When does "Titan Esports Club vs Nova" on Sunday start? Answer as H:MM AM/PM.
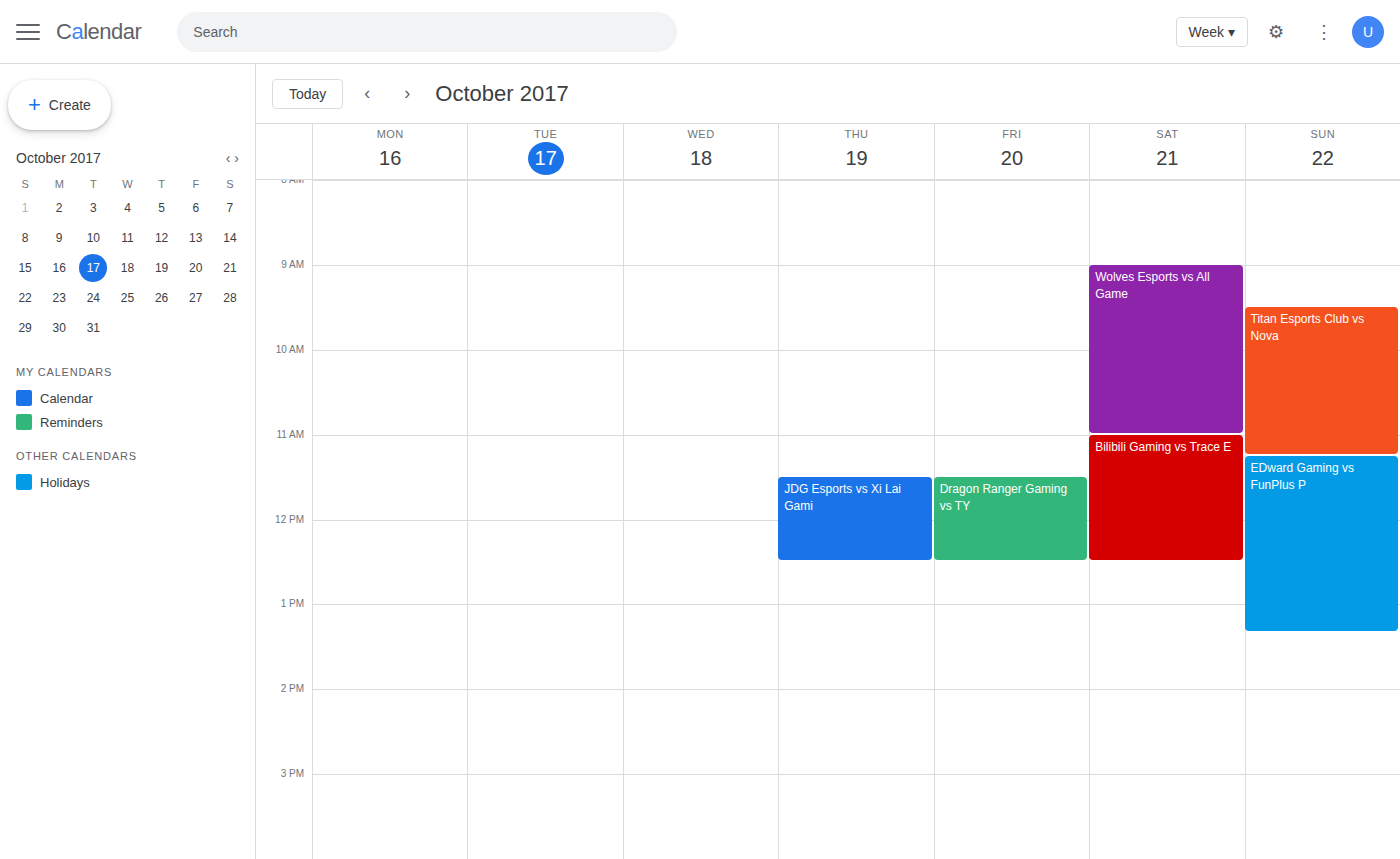
9:30 AM